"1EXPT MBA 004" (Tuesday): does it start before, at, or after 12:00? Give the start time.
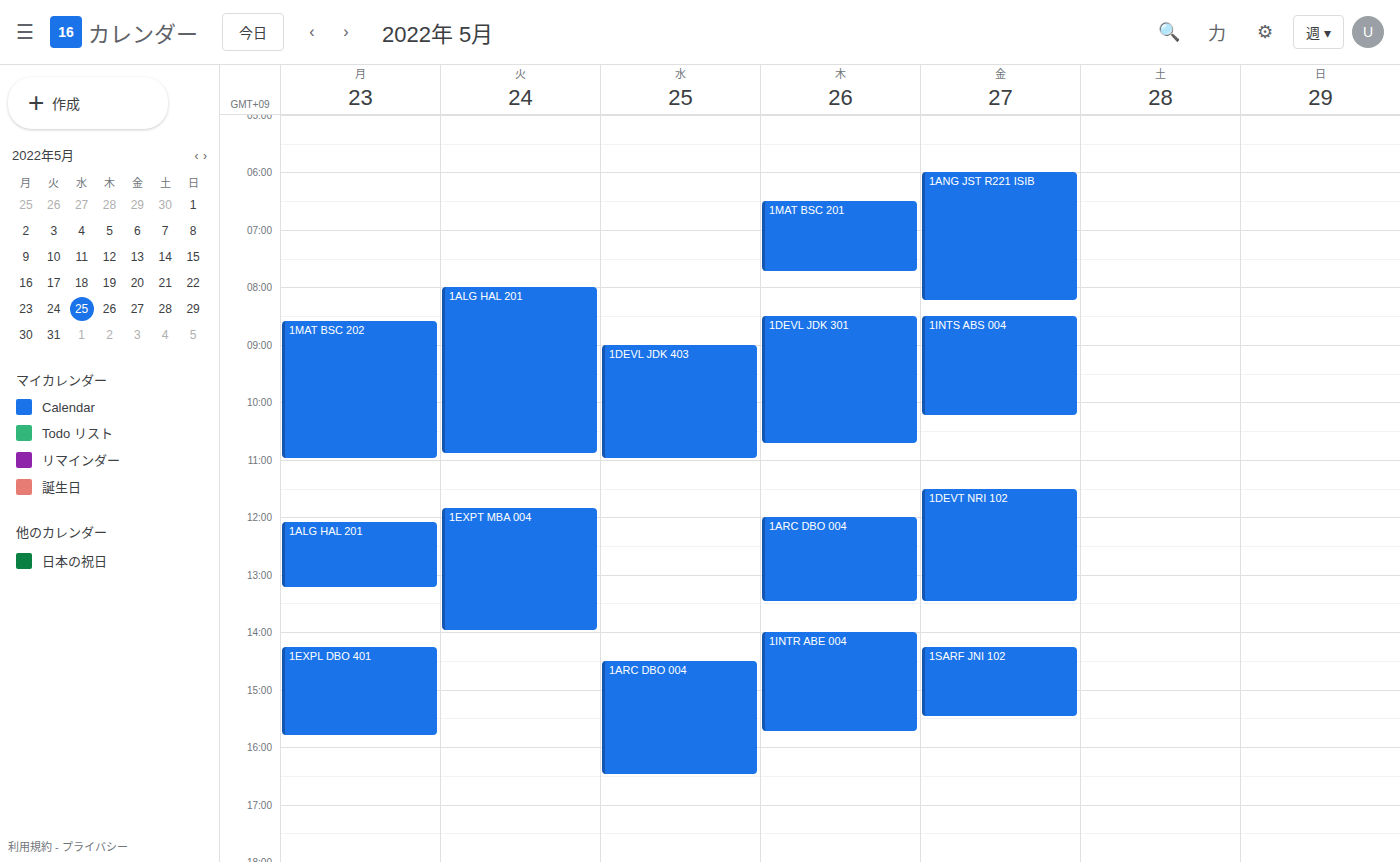
11:50 -- before 12:00, 10 minutes above the 12:00 line.